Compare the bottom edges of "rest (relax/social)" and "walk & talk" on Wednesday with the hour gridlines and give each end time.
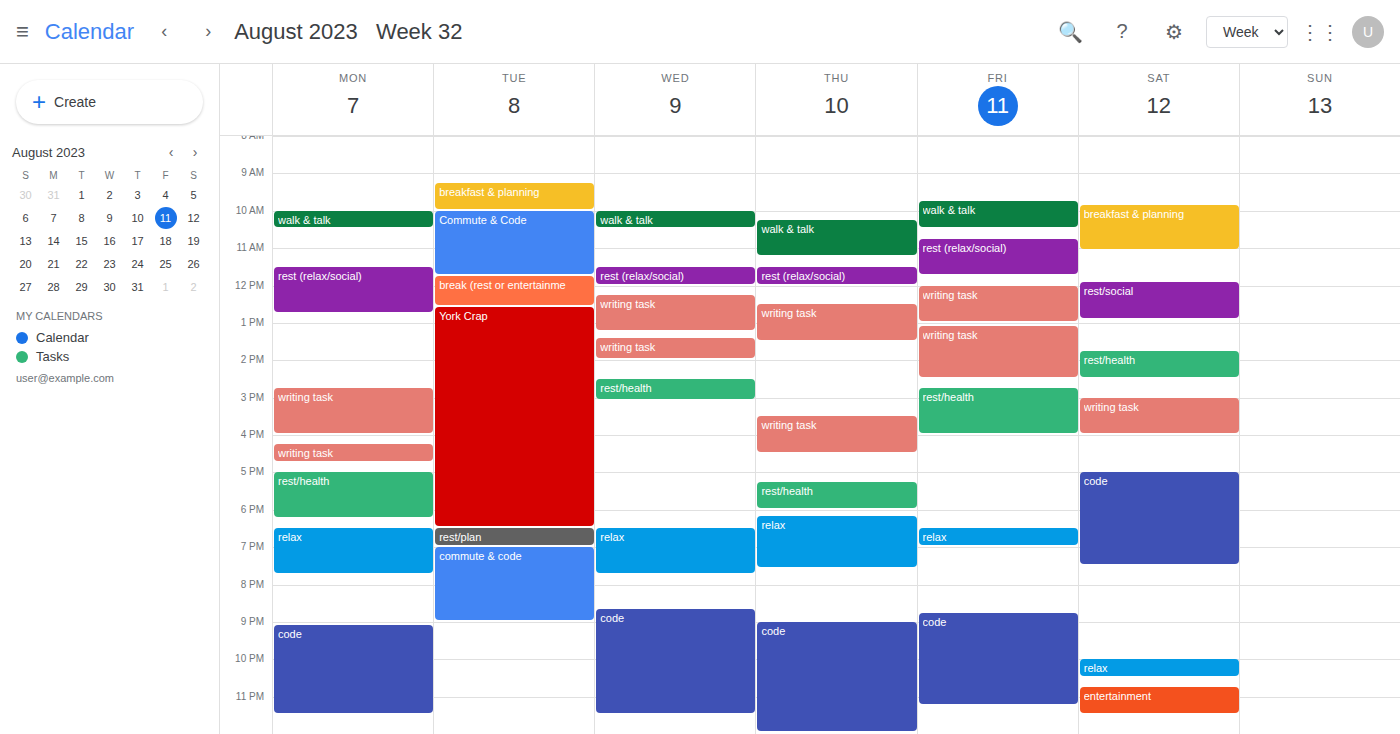
"rest (relax/social)": 12:00 PM, exactly on the 12 PM line. "walk & talk": 10:30 AM, halfway between the 10 AM and 11 AM lines.